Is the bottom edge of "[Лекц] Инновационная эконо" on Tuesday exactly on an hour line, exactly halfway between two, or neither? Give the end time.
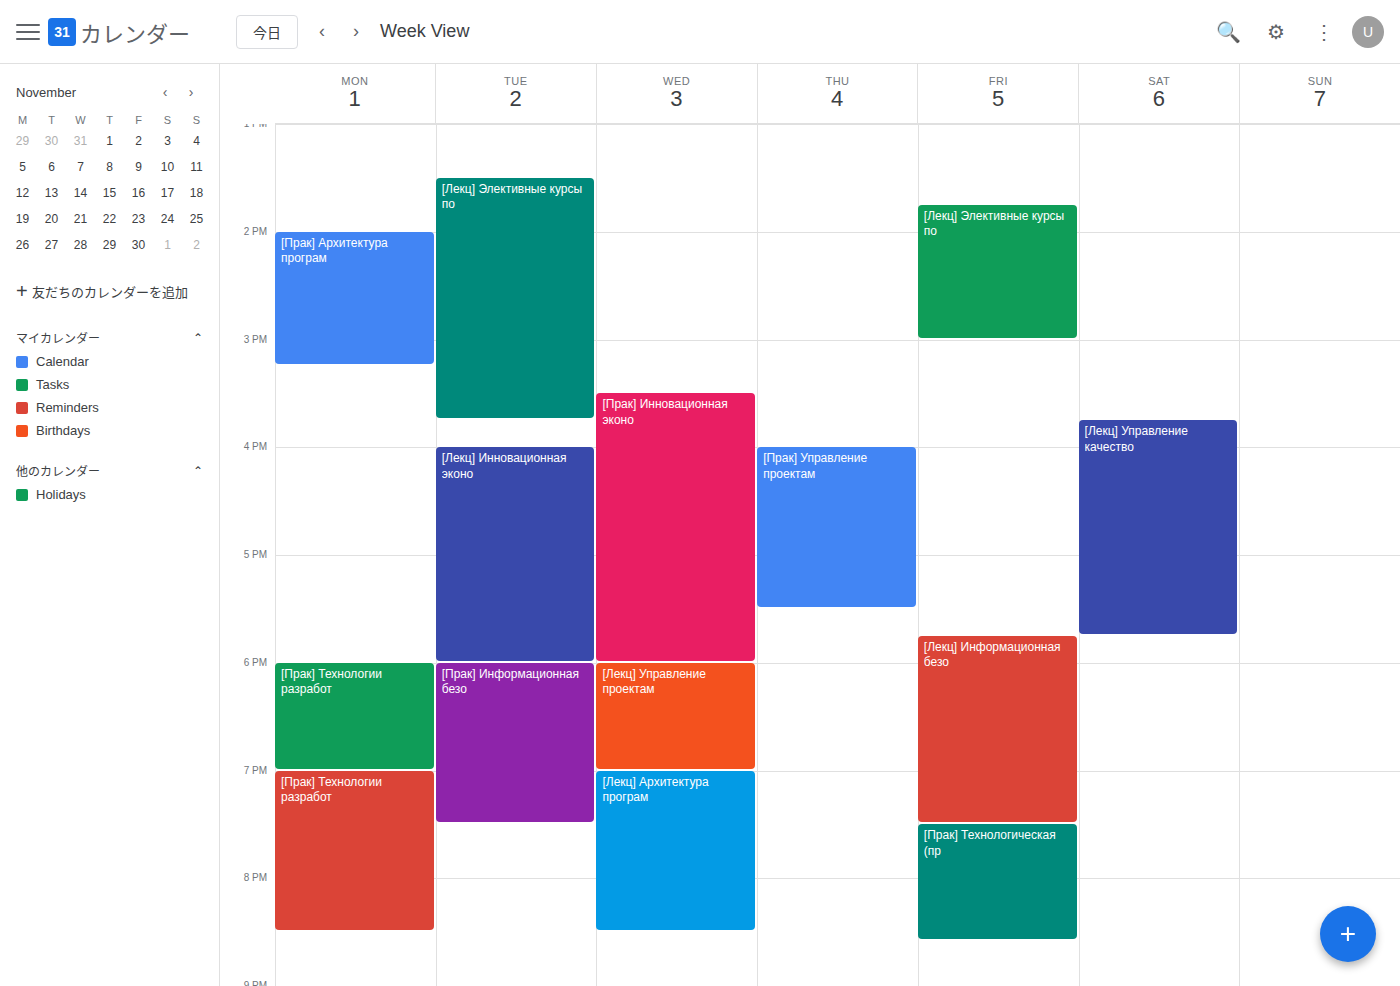
6:00 PM -- exactly on the 6 PM line.